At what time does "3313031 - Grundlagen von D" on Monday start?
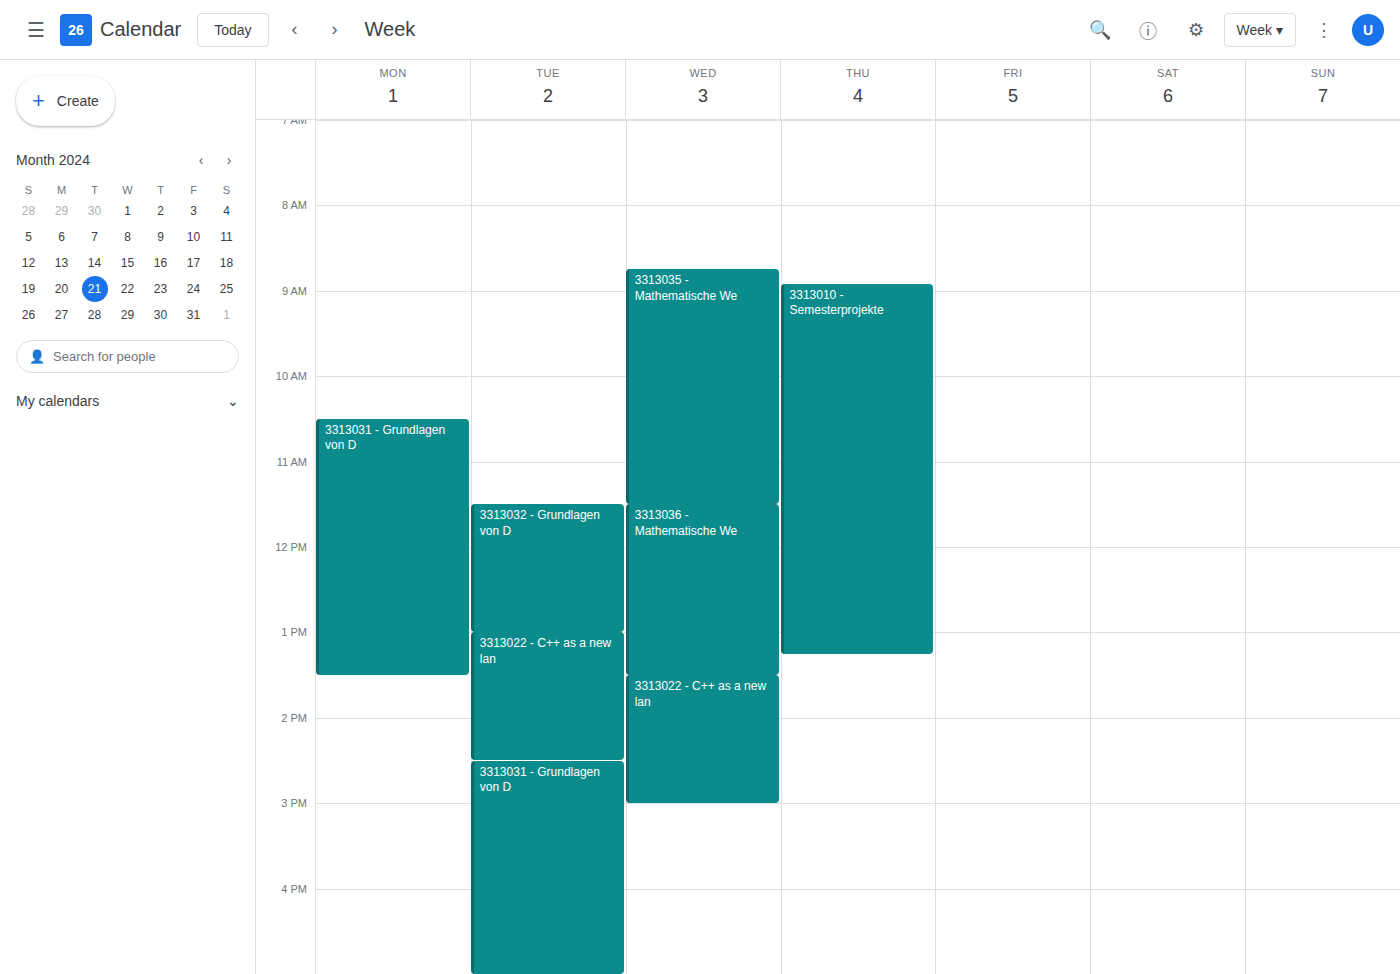
10:30 AM